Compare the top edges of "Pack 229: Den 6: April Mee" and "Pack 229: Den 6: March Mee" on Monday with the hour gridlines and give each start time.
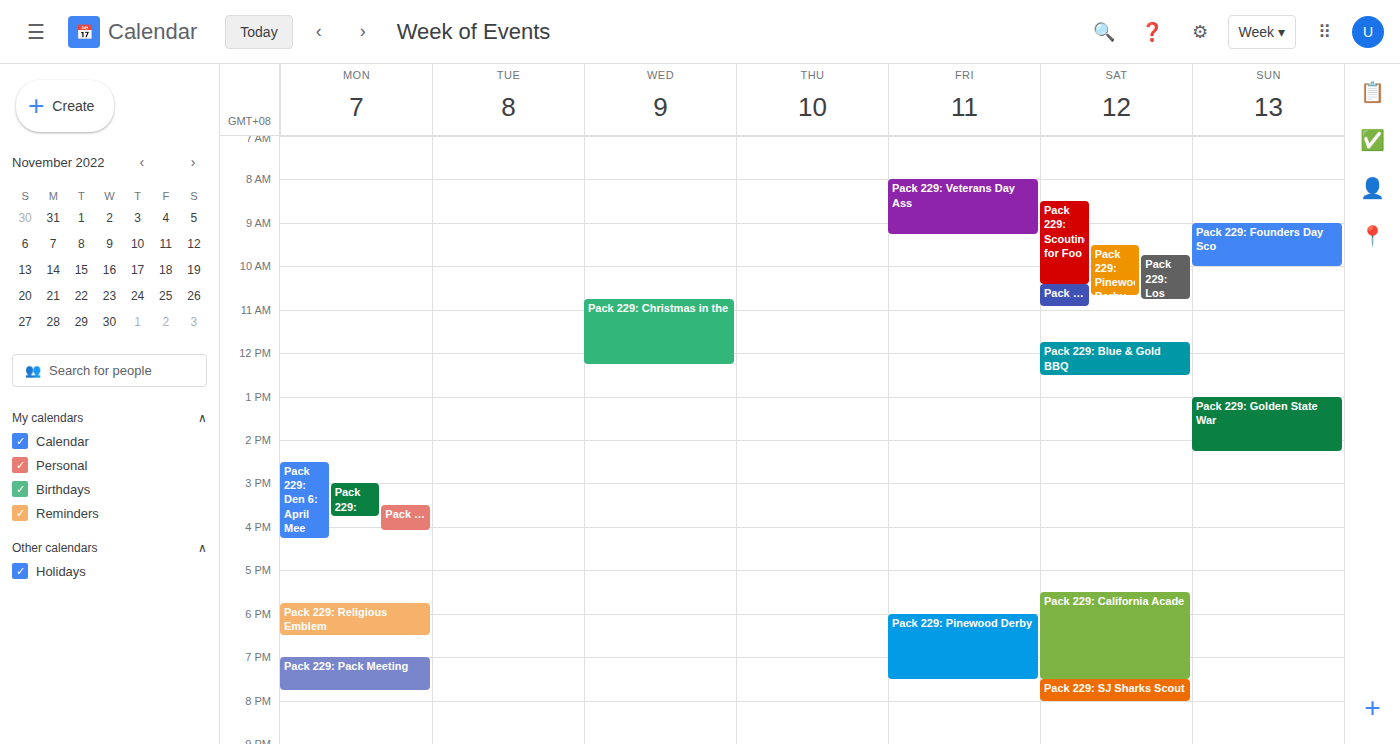
"Pack 229: Den 6: April Mee": 2:30 PM, halfway between the 2 PM and 3 PM lines. "Pack 229: Den 6: March Mee": 3:30 PM, halfway between the 3 PM and 4 PM lines.